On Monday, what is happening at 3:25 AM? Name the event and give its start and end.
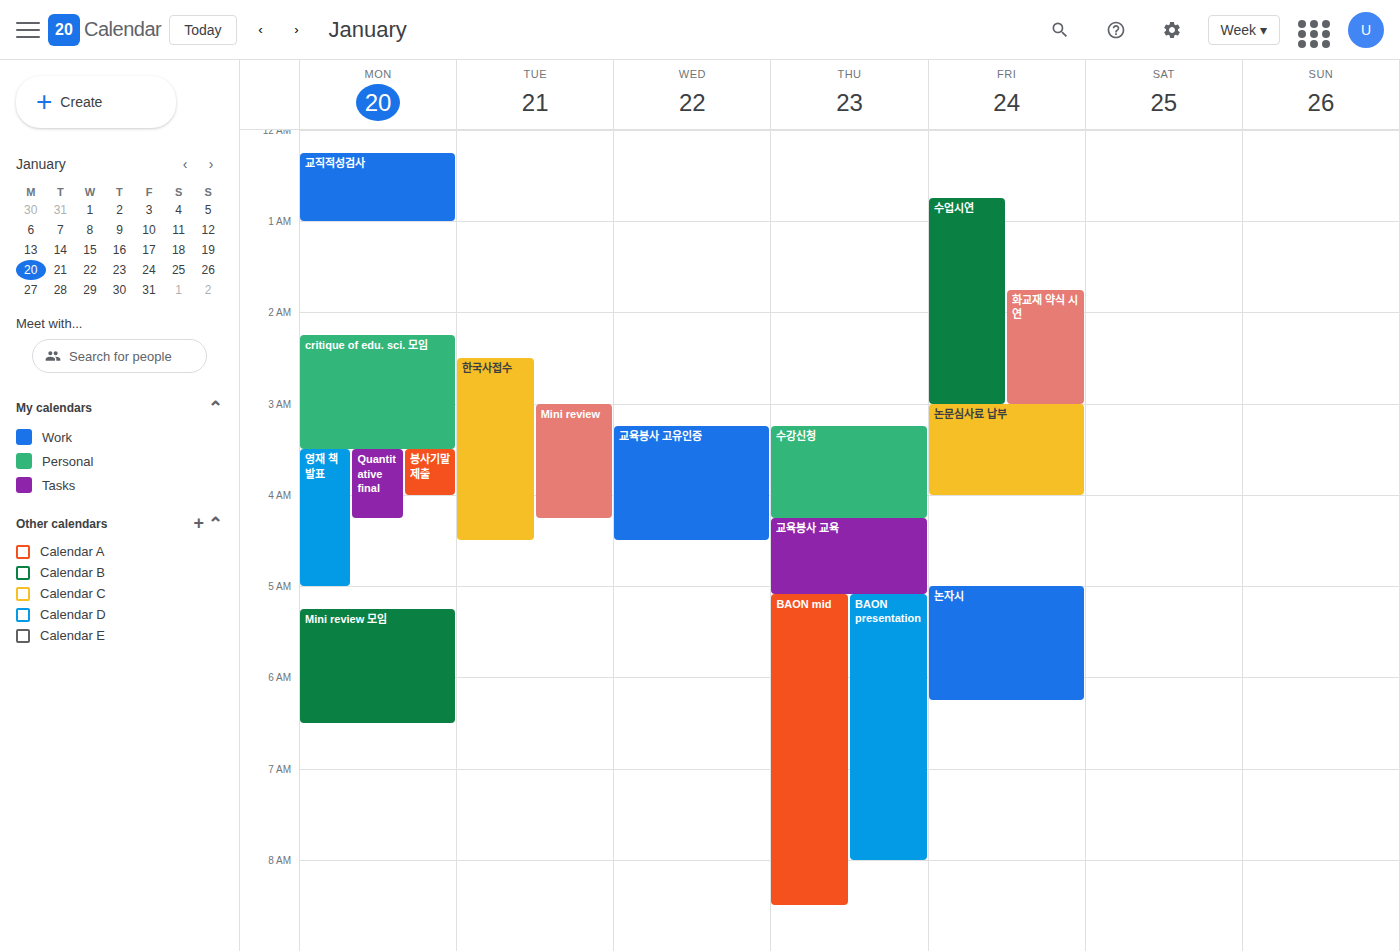
"critique of edu. sci. 모임", 2:15 AM to 3:30 AM